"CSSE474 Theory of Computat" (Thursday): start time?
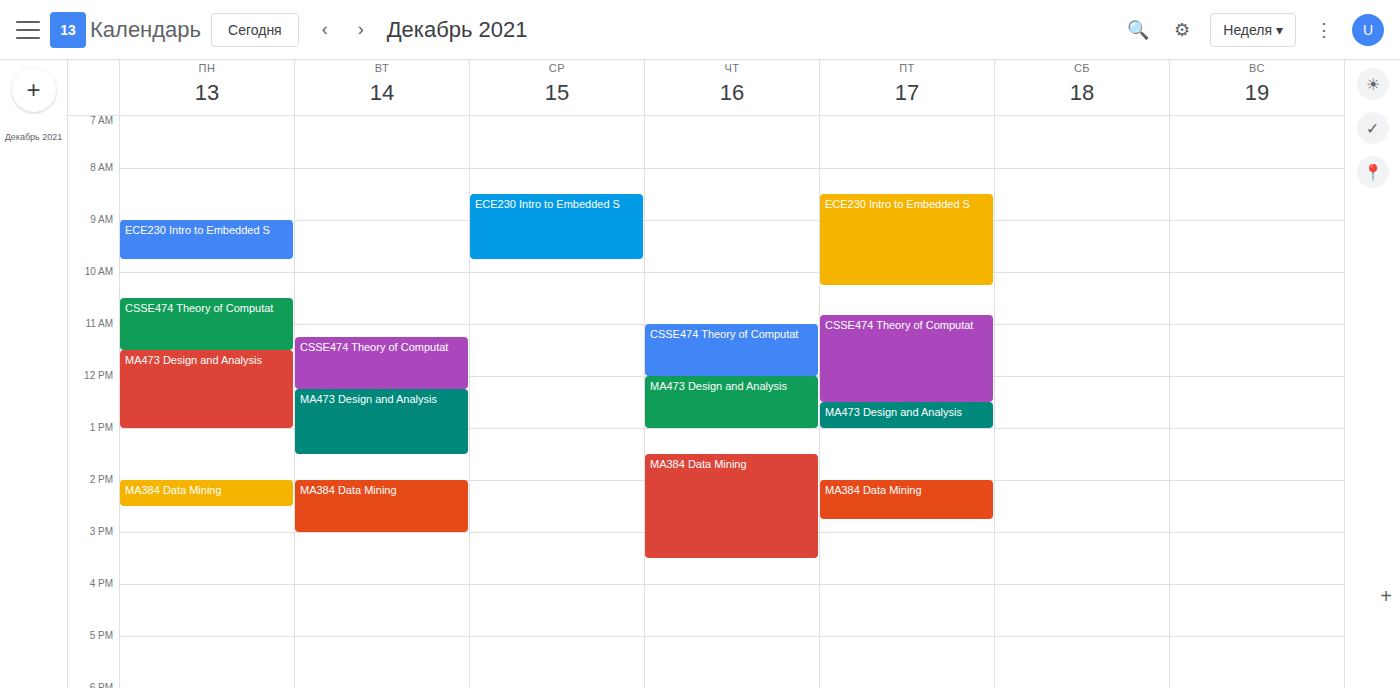
11:00 AM